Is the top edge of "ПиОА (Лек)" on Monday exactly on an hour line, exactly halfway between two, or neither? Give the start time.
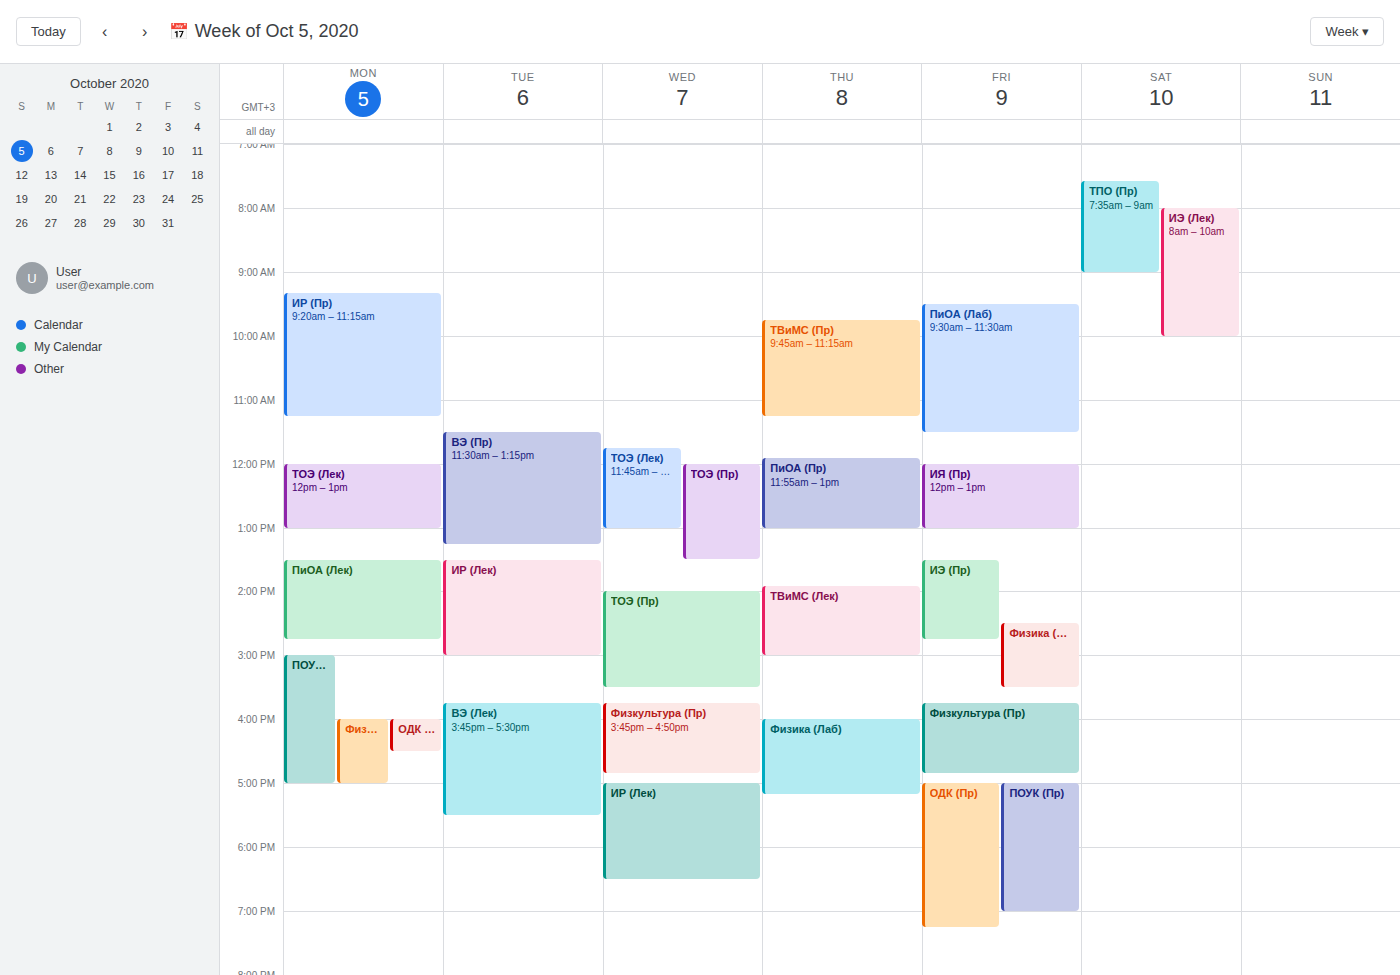
1:30 PM -- halfway between the 1 PM and 2 PM lines.